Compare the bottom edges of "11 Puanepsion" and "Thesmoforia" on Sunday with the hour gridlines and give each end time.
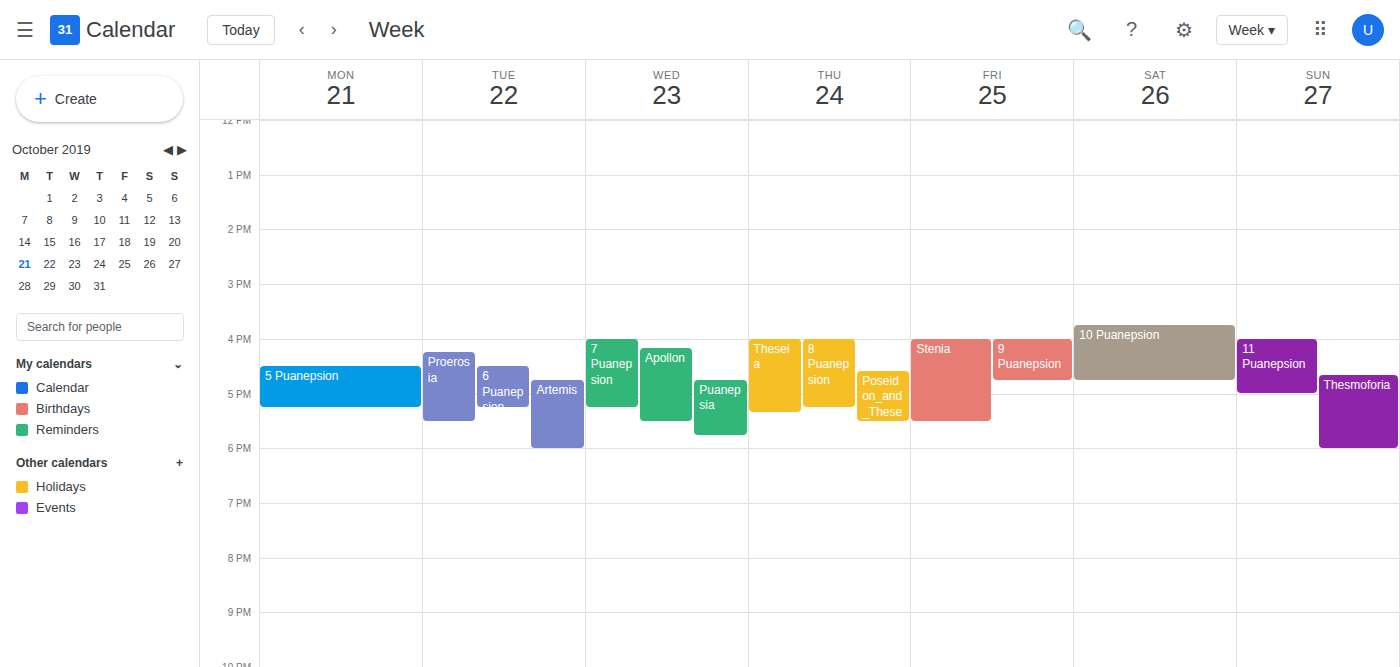
"11 Puanepsion": 5:00 PM, exactly on the 5 PM line. "Thesmoforia": 6:00 PM, exactly on the 6 PM line.